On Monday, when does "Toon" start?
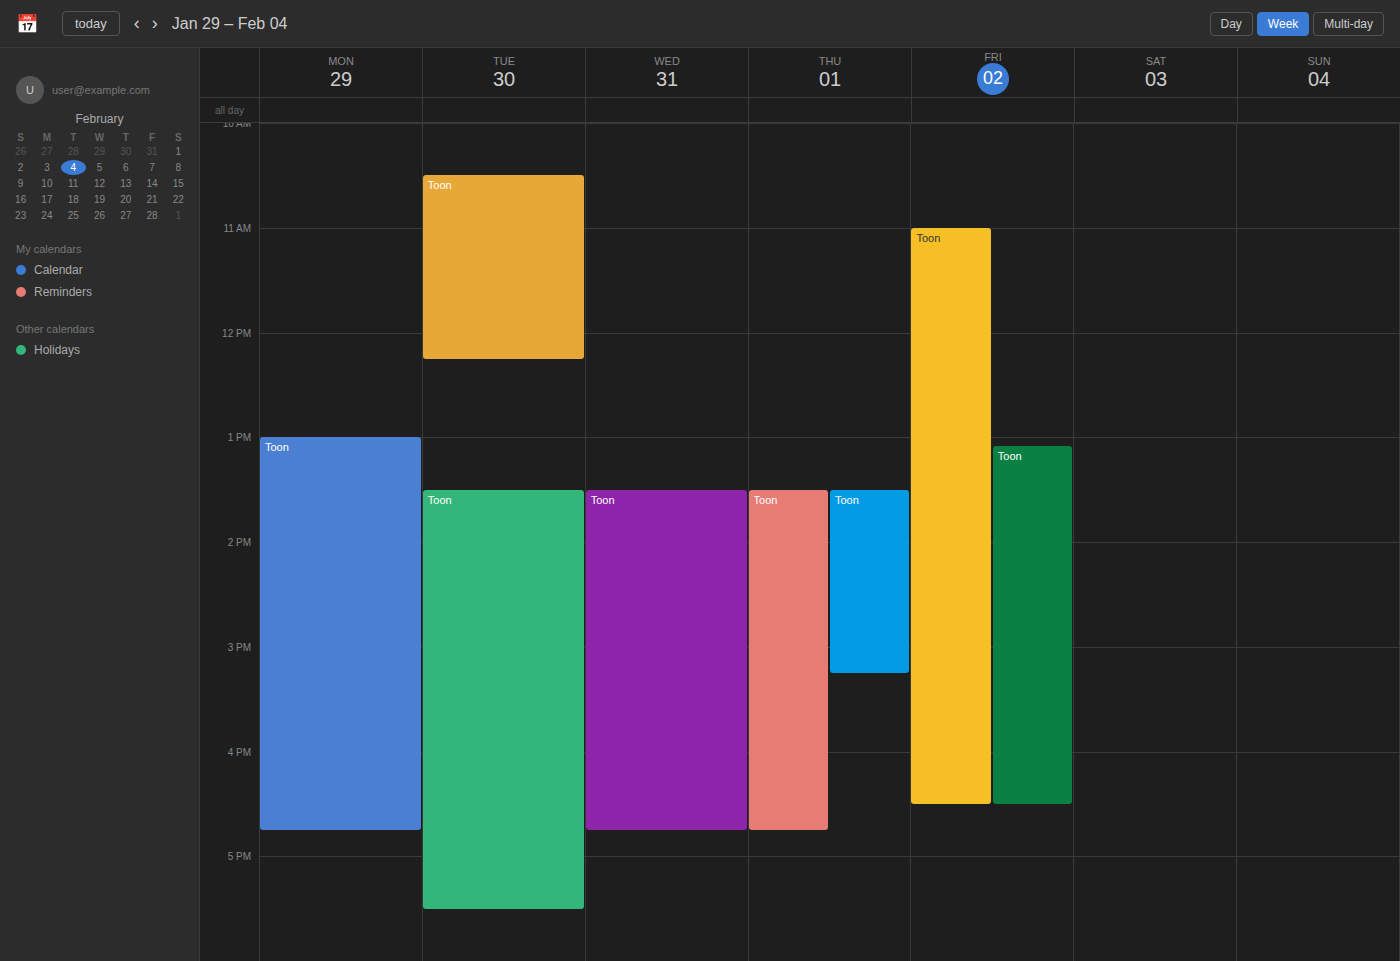
1:00 PM